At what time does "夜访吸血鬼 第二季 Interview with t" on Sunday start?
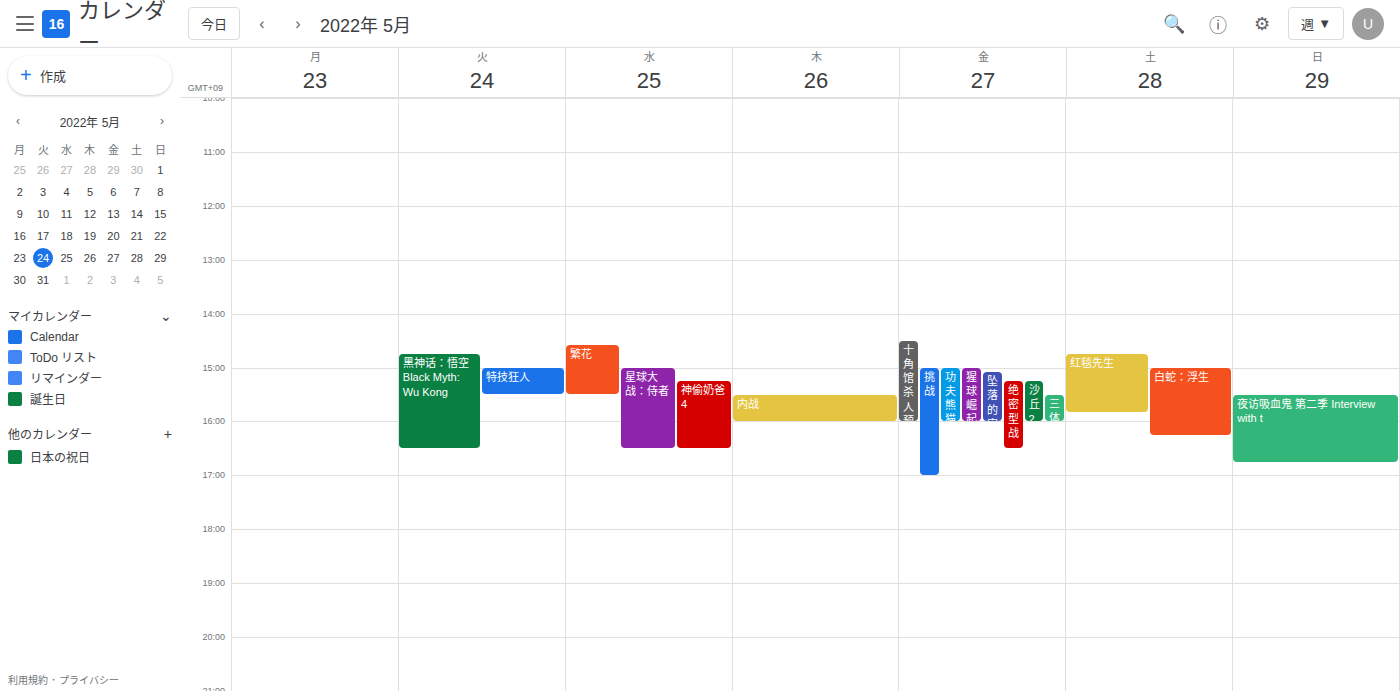
3:30 PM